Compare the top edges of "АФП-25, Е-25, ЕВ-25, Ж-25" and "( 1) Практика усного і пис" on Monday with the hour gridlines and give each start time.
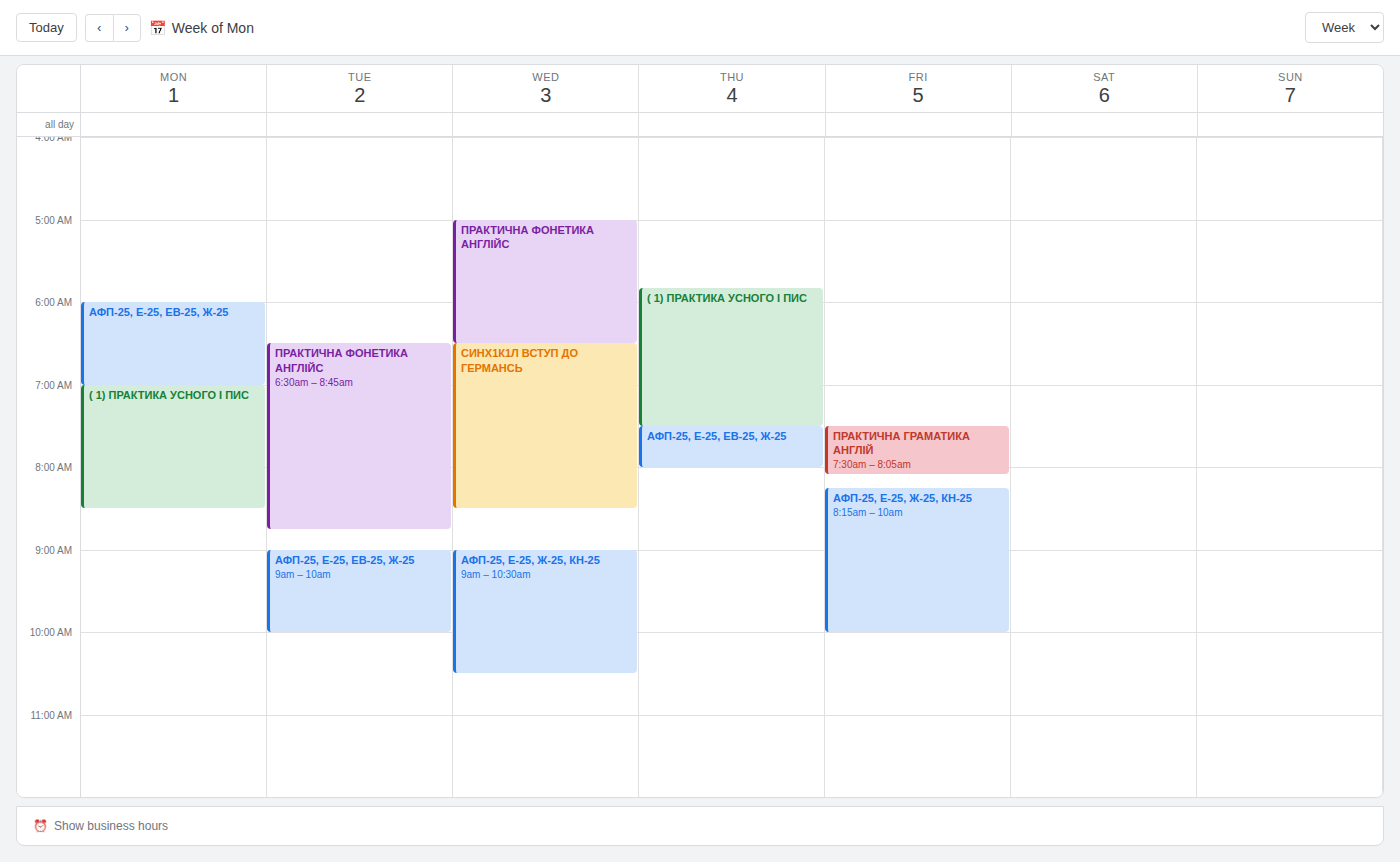
"АФП-25, Е-25, ЕВ-25, Ж-25": 06:00, exactly on the 06:00 line. "( 1) Практика усного і пис": 07:00, exactly on the 07:00 line.